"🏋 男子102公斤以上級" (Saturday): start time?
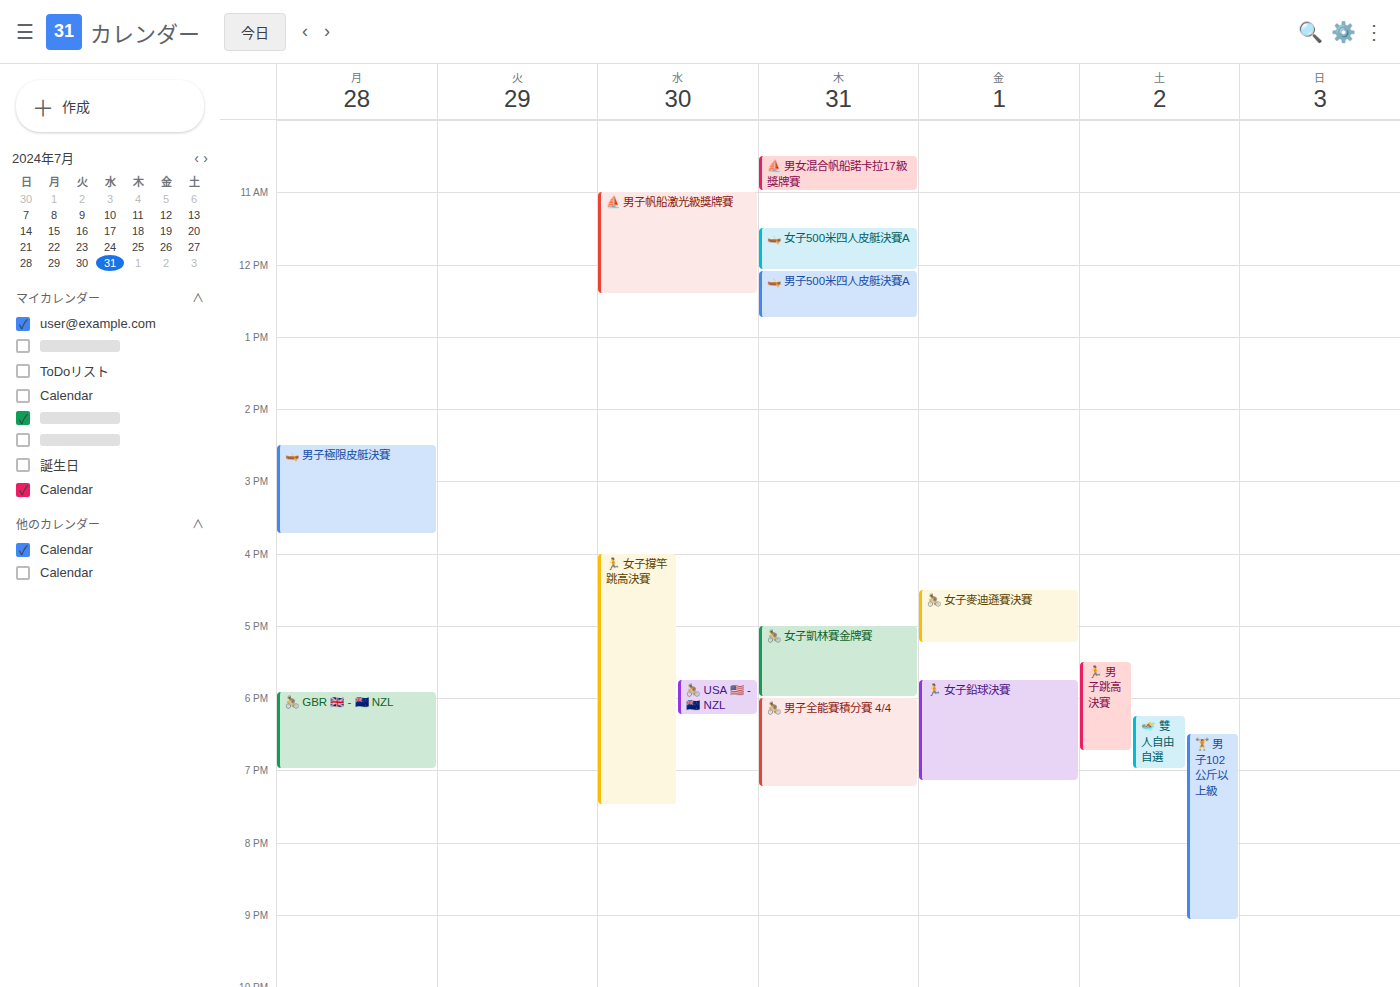
6:30 PM